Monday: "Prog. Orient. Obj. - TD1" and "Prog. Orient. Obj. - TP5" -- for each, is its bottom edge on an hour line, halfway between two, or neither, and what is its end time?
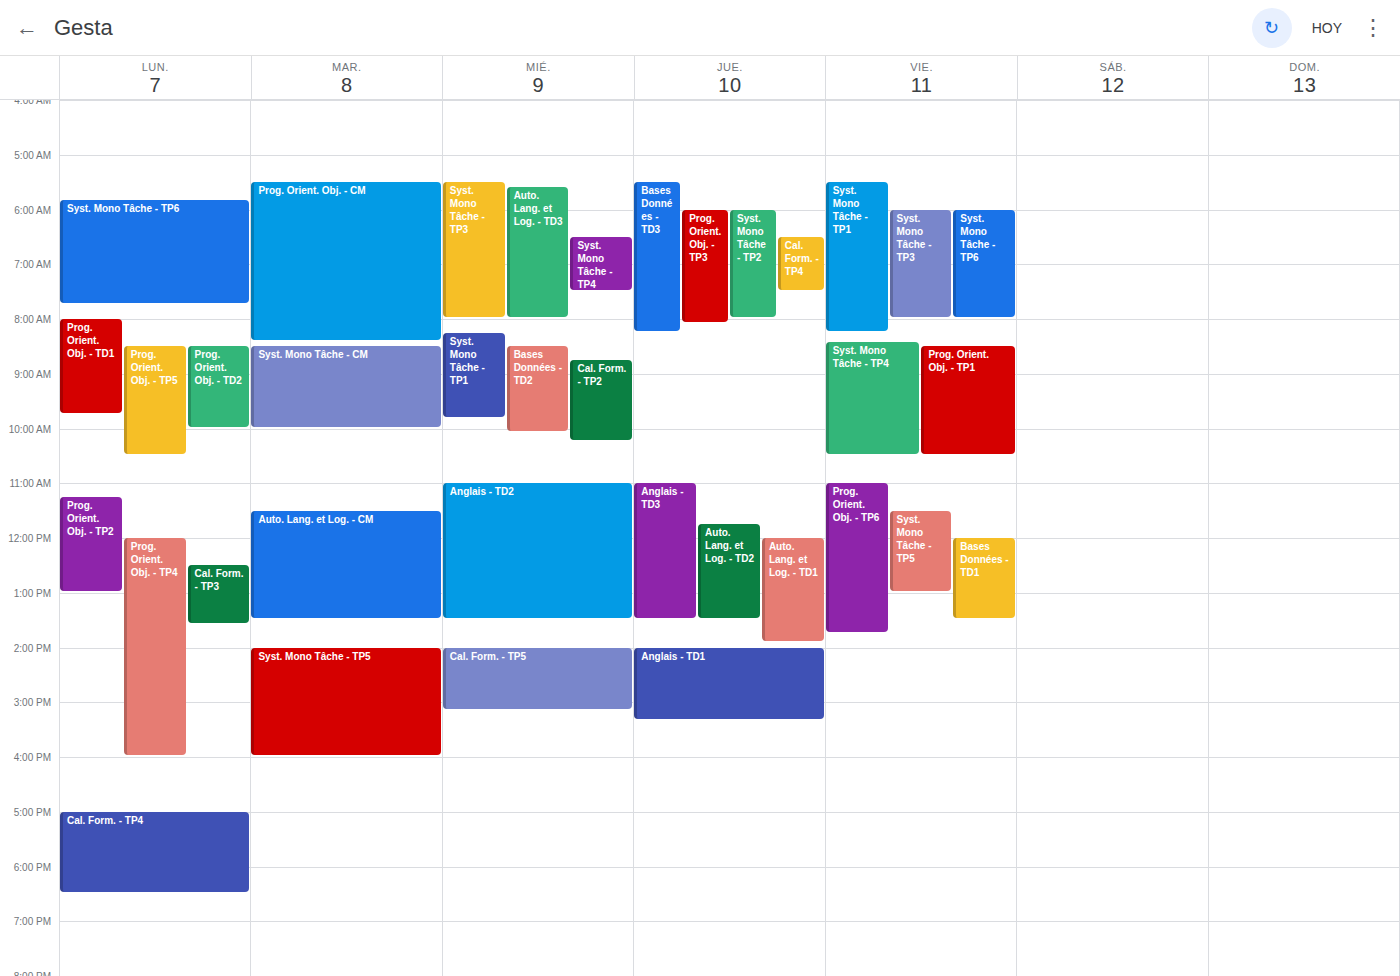
"Prog. Orient. Obj. - TD1": 9:45 AM, neither: three quarters of the way from the 9 AM line to the 10 AM line. "Prog. Orient. Obj. - TP5": 10:30 AM, halfway between the 10 AM and 11 AM lines.